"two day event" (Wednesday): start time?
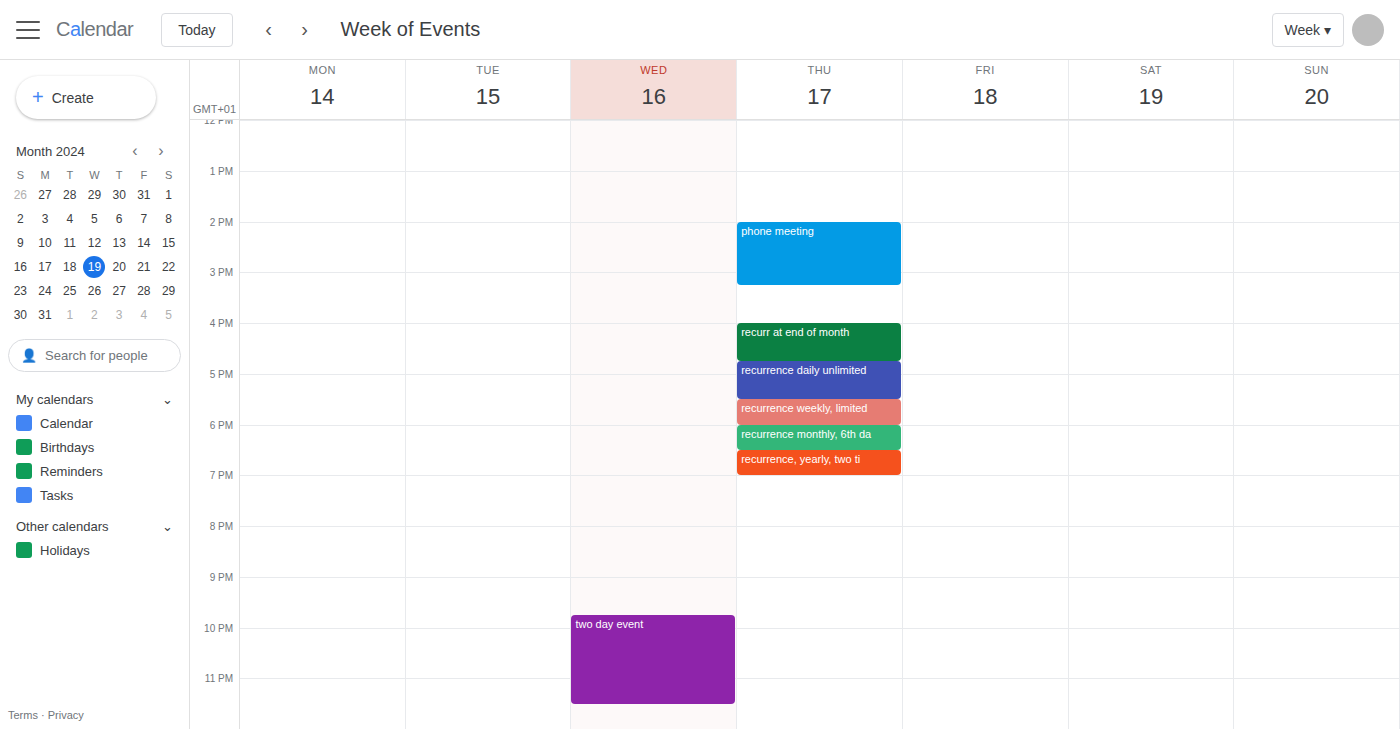
21:45